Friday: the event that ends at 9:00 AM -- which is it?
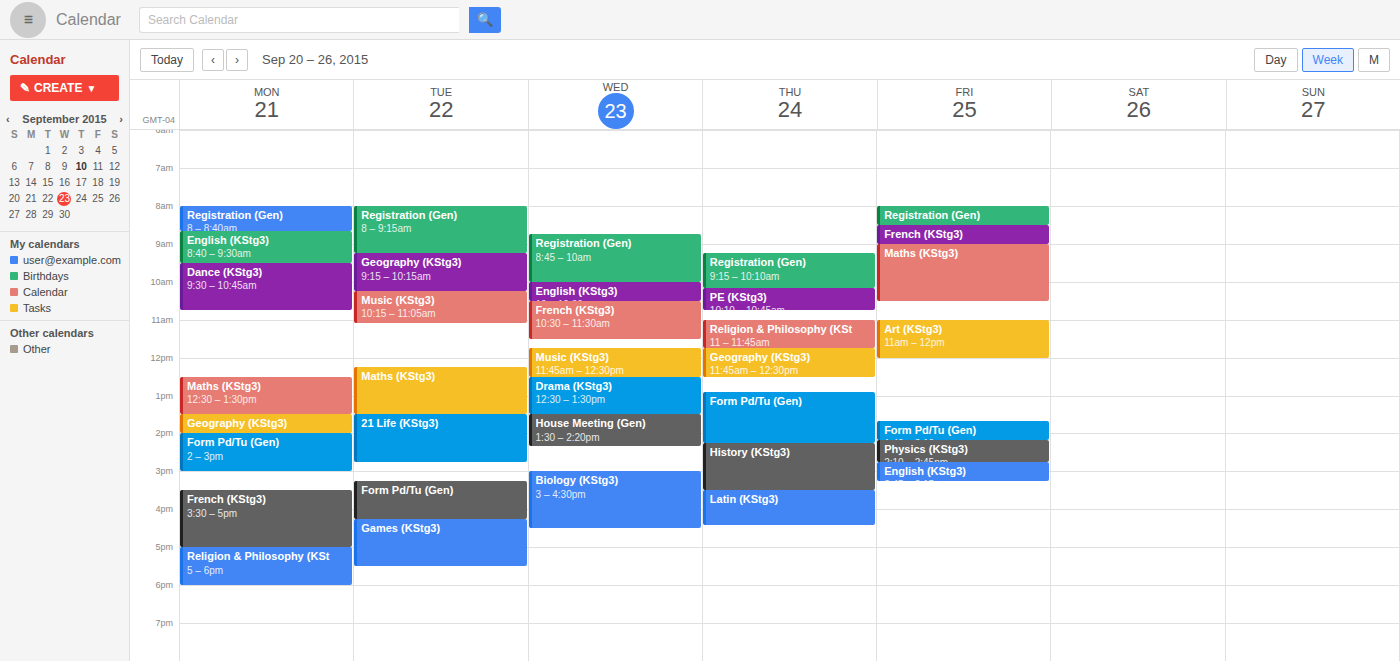
"French (KStg3)"